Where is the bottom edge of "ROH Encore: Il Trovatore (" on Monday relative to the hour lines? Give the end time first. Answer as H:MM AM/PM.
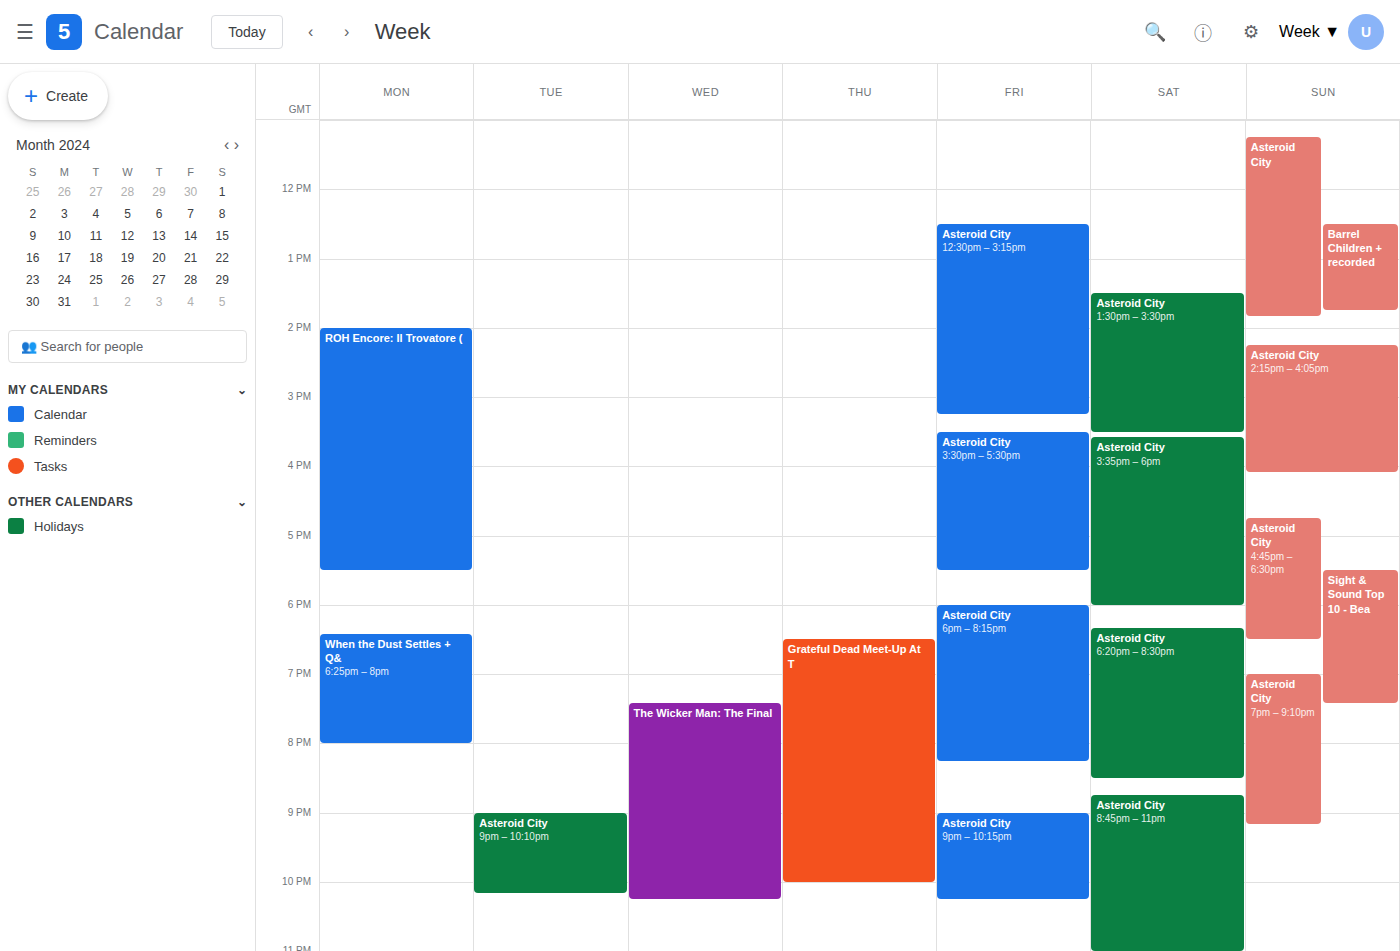
5:30 PM -- halfway between the 5 PM and 6 PM lines.